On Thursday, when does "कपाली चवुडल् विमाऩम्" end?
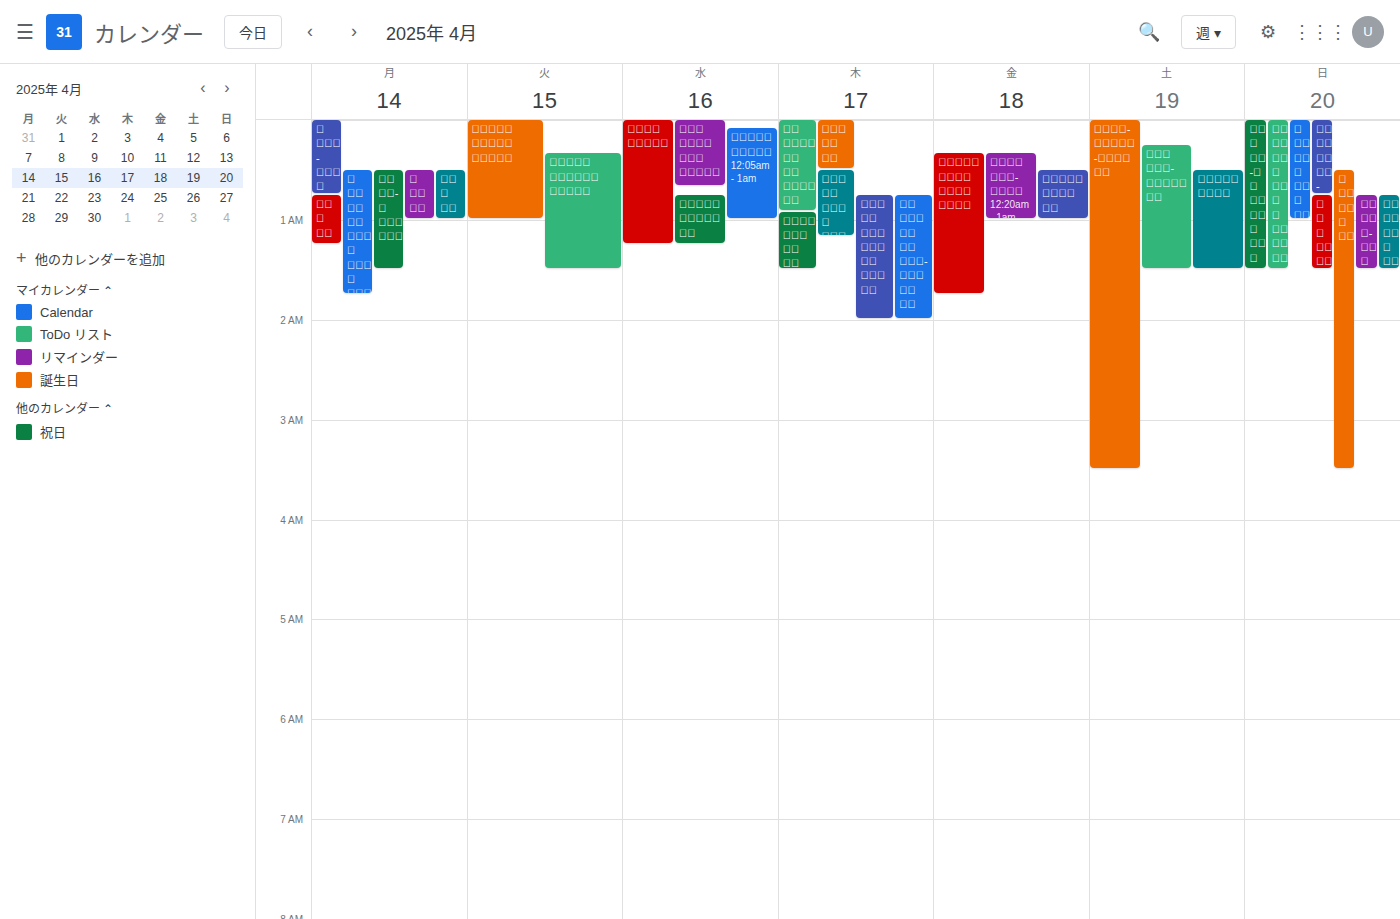
2:00 AM